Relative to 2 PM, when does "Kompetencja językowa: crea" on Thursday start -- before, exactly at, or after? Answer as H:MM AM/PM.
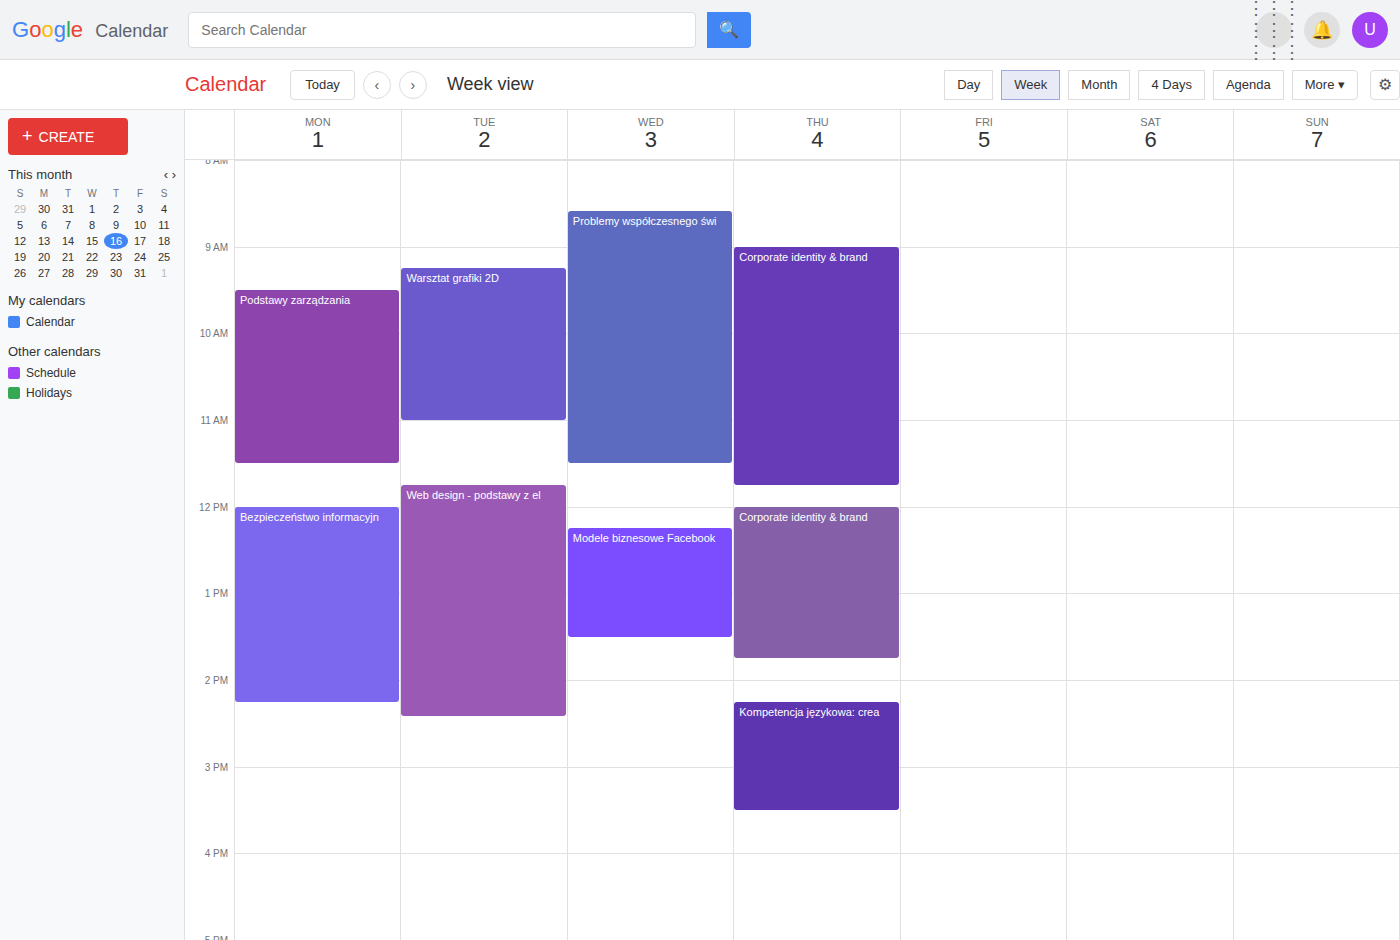
2:15 PM -- after 2 PM, 15 minutes below the 2 PM line.